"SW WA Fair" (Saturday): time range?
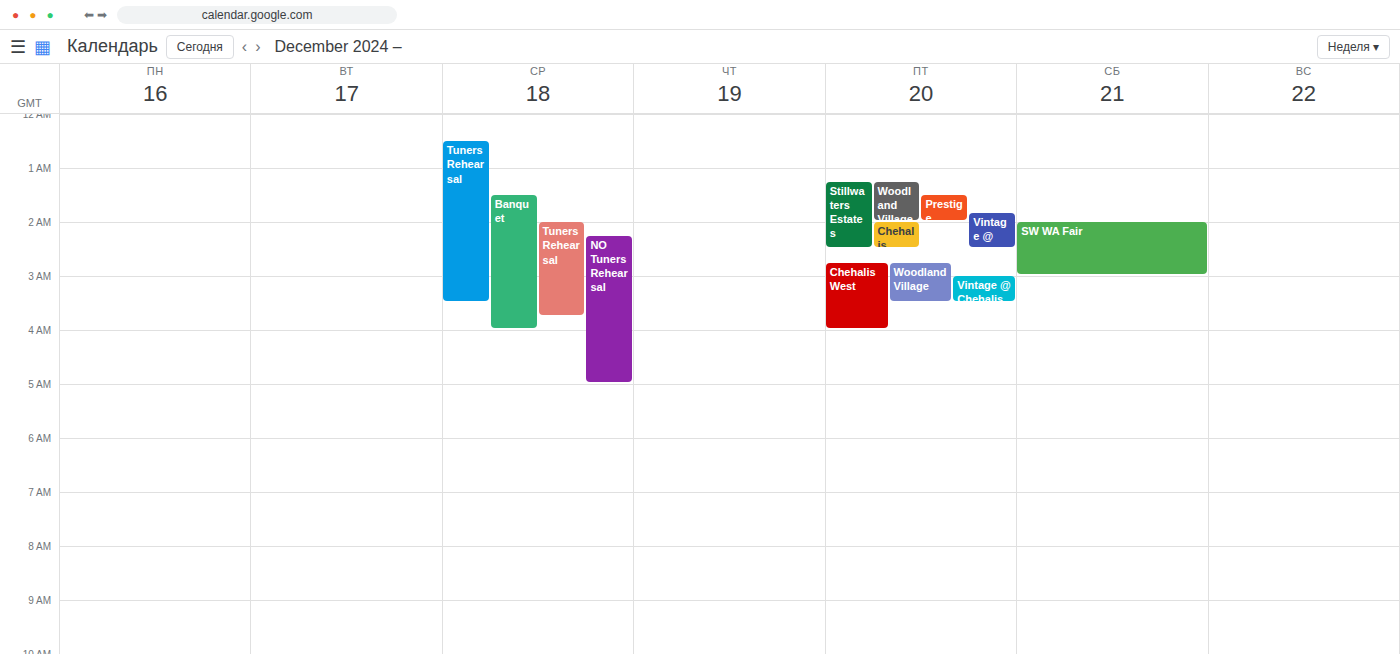
2:00 AM to 3:00 AM